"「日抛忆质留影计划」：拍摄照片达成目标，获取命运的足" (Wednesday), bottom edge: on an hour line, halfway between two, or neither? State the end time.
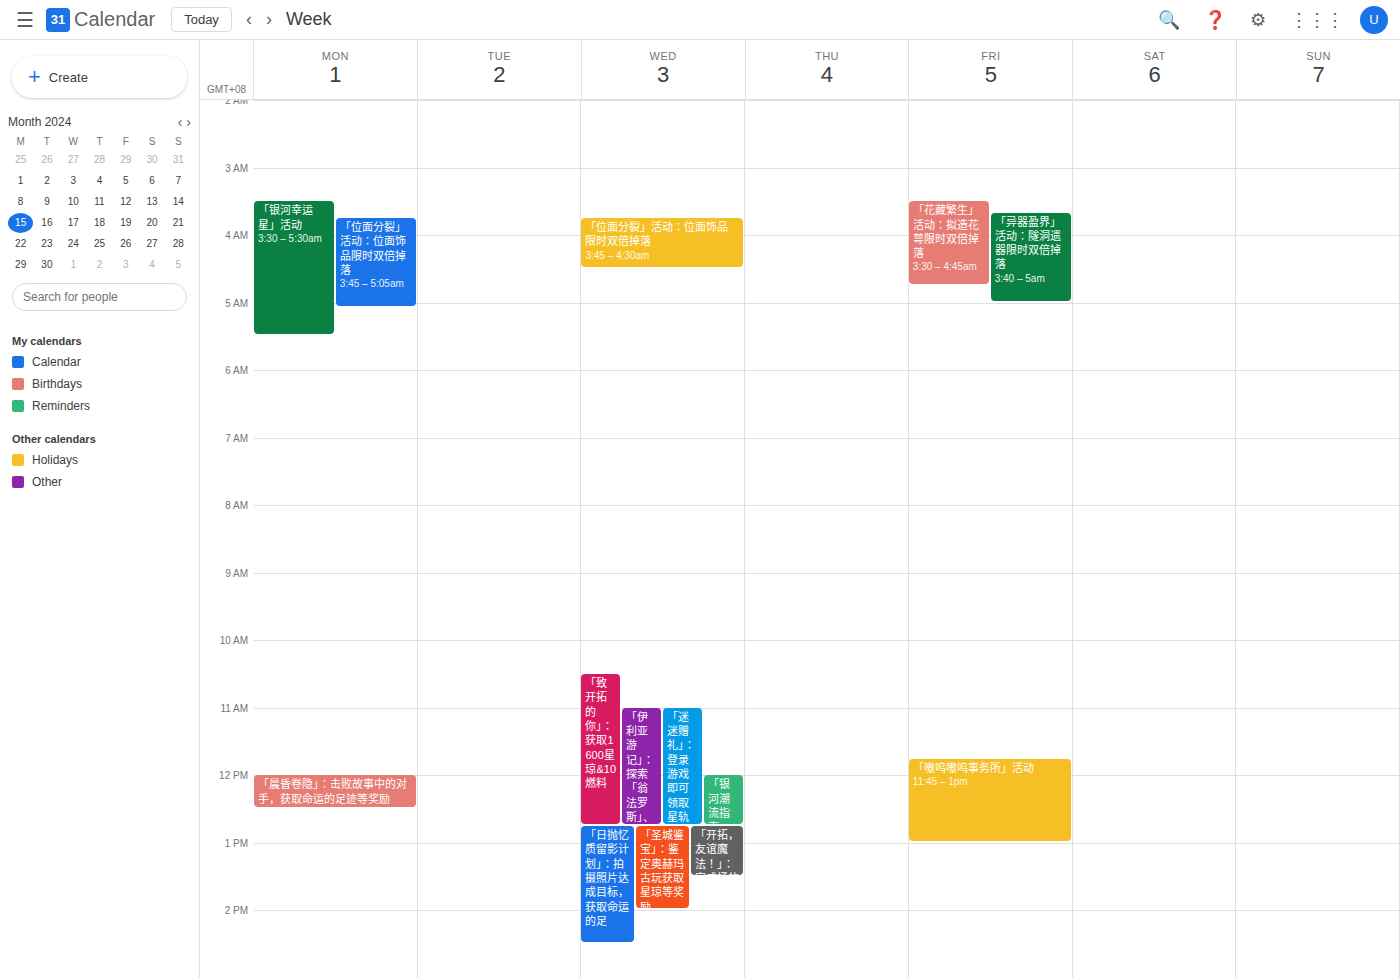
14:30 -- halfway between the 14:00 and 15:00 lines.